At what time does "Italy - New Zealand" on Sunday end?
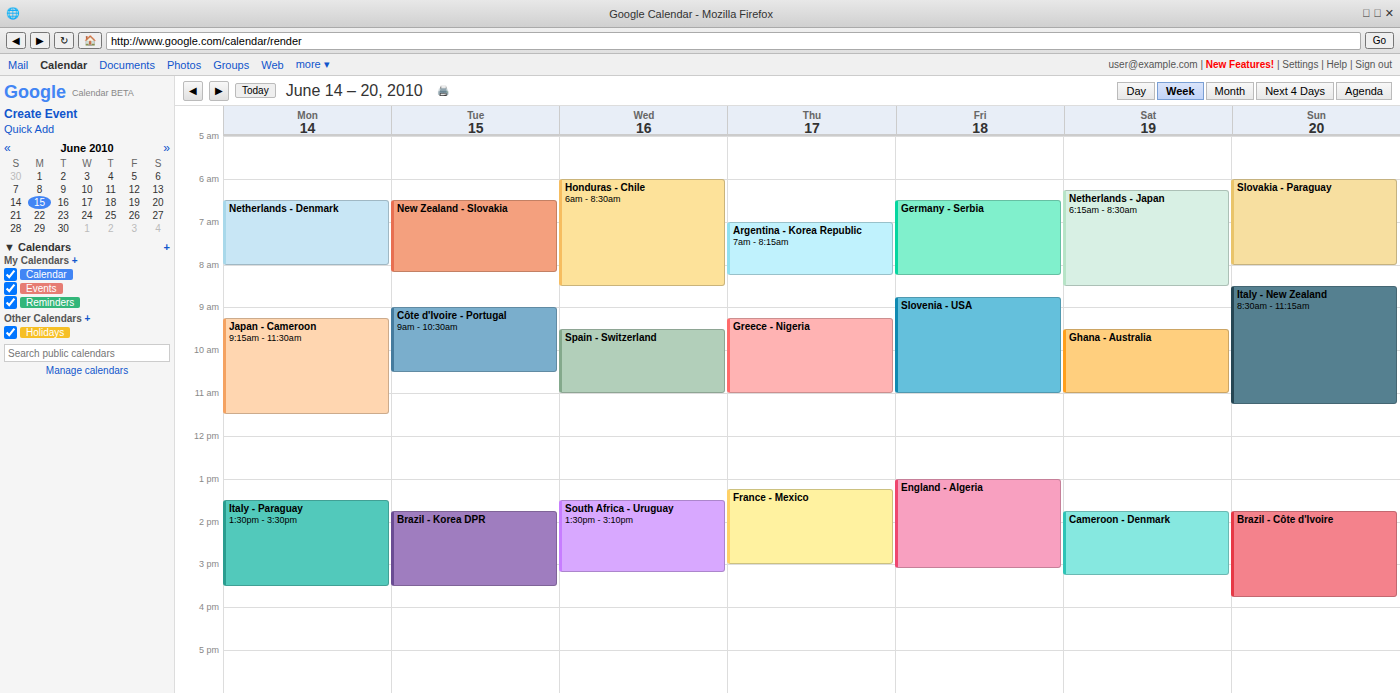
11:15 AM